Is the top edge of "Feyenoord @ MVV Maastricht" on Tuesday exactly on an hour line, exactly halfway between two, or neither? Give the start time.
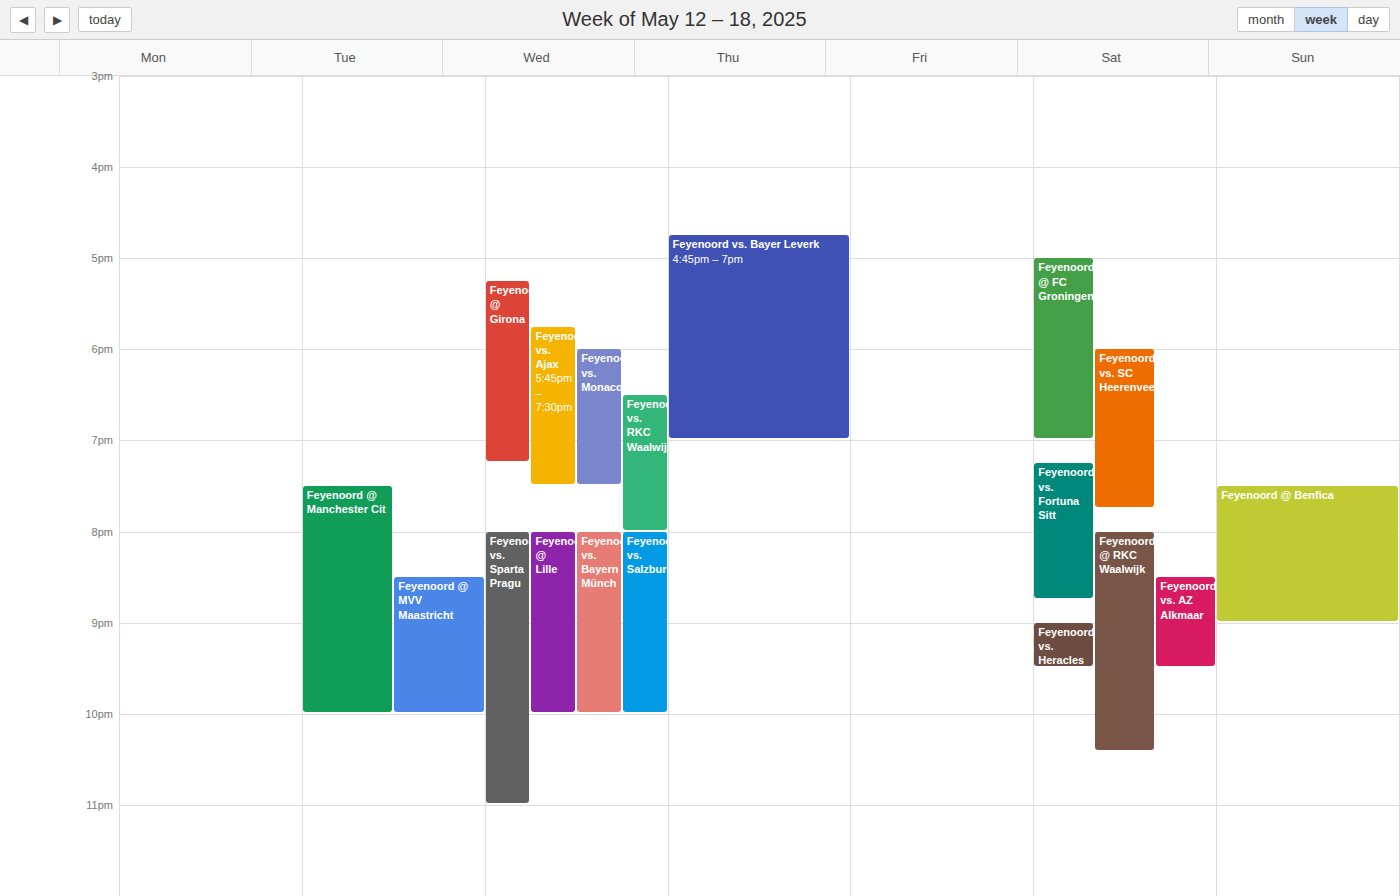
8:30 PM -- halfway between the 8 PM and 9 PM lines.